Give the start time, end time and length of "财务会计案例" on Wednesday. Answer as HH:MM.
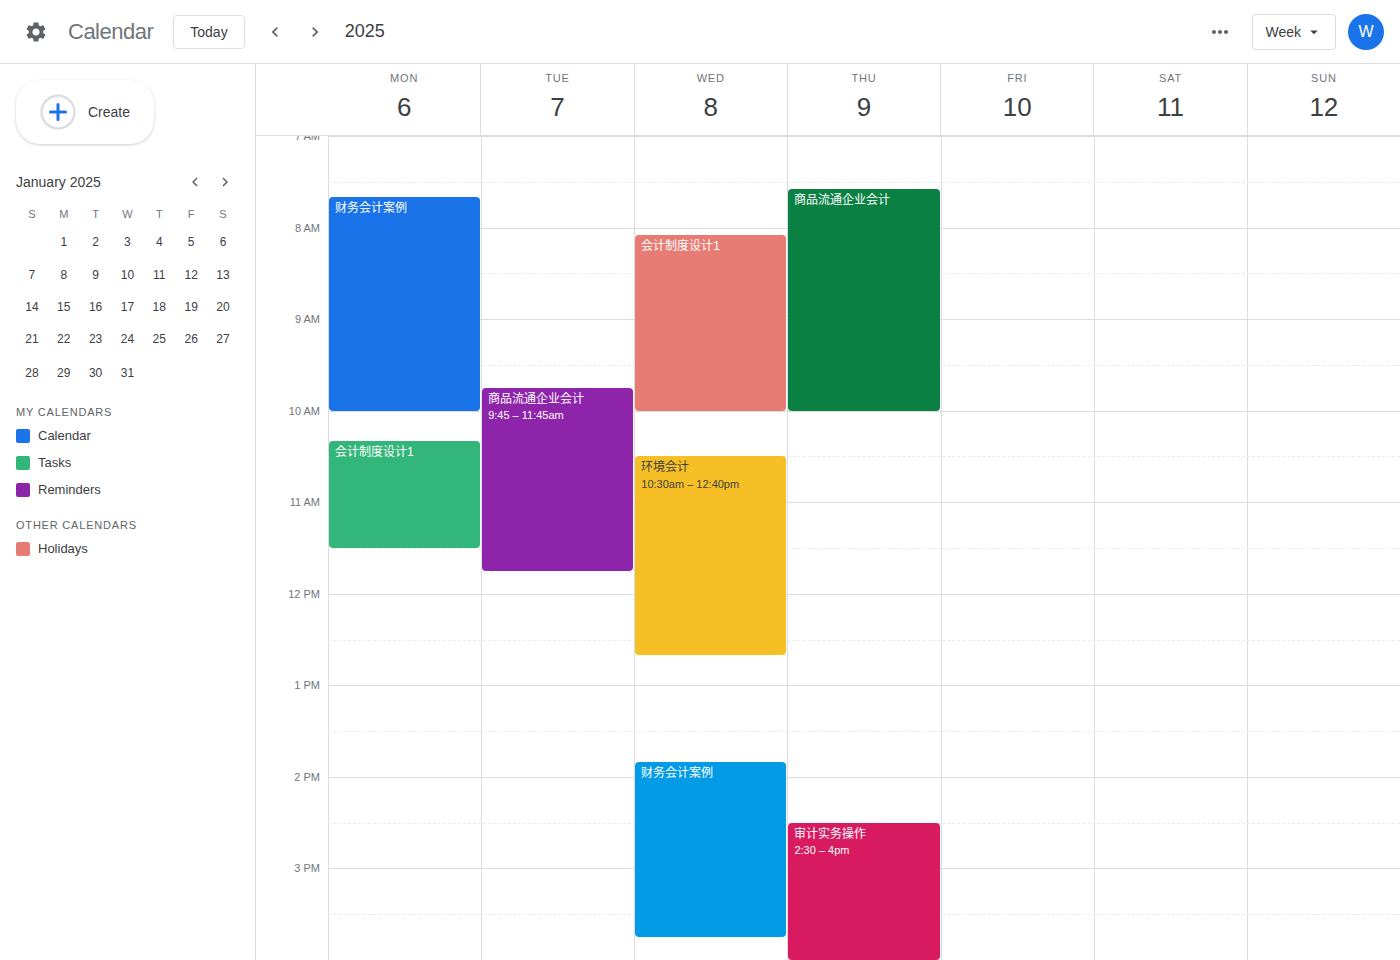
13:50 to 15:45, 1 hour 55 minutes